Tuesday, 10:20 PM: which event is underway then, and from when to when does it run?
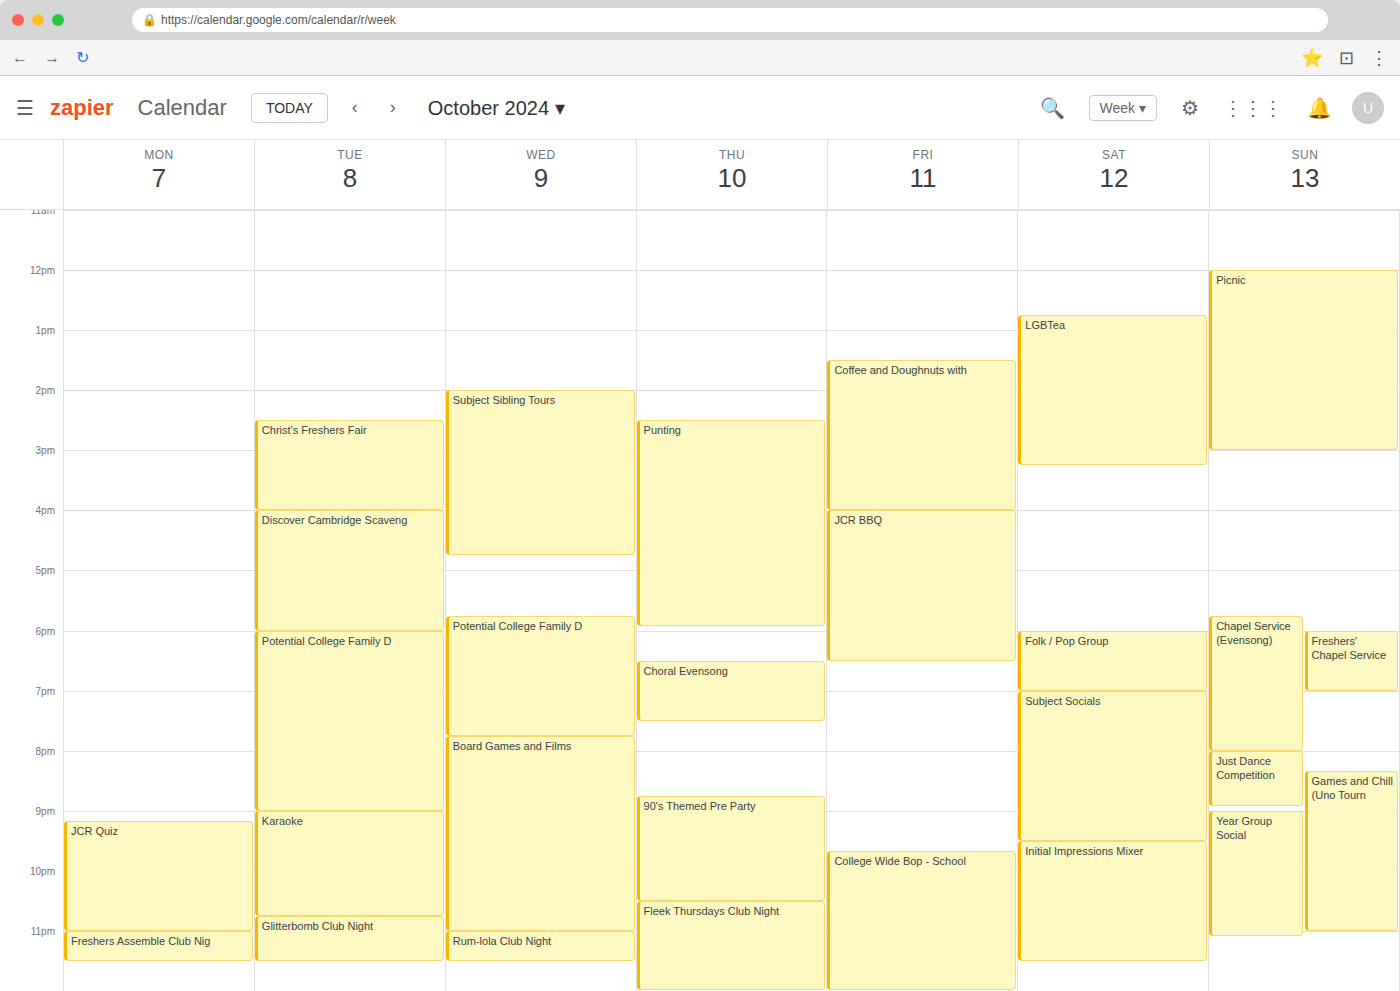
"Karaoke", 9:00 PM to 10:45 PM